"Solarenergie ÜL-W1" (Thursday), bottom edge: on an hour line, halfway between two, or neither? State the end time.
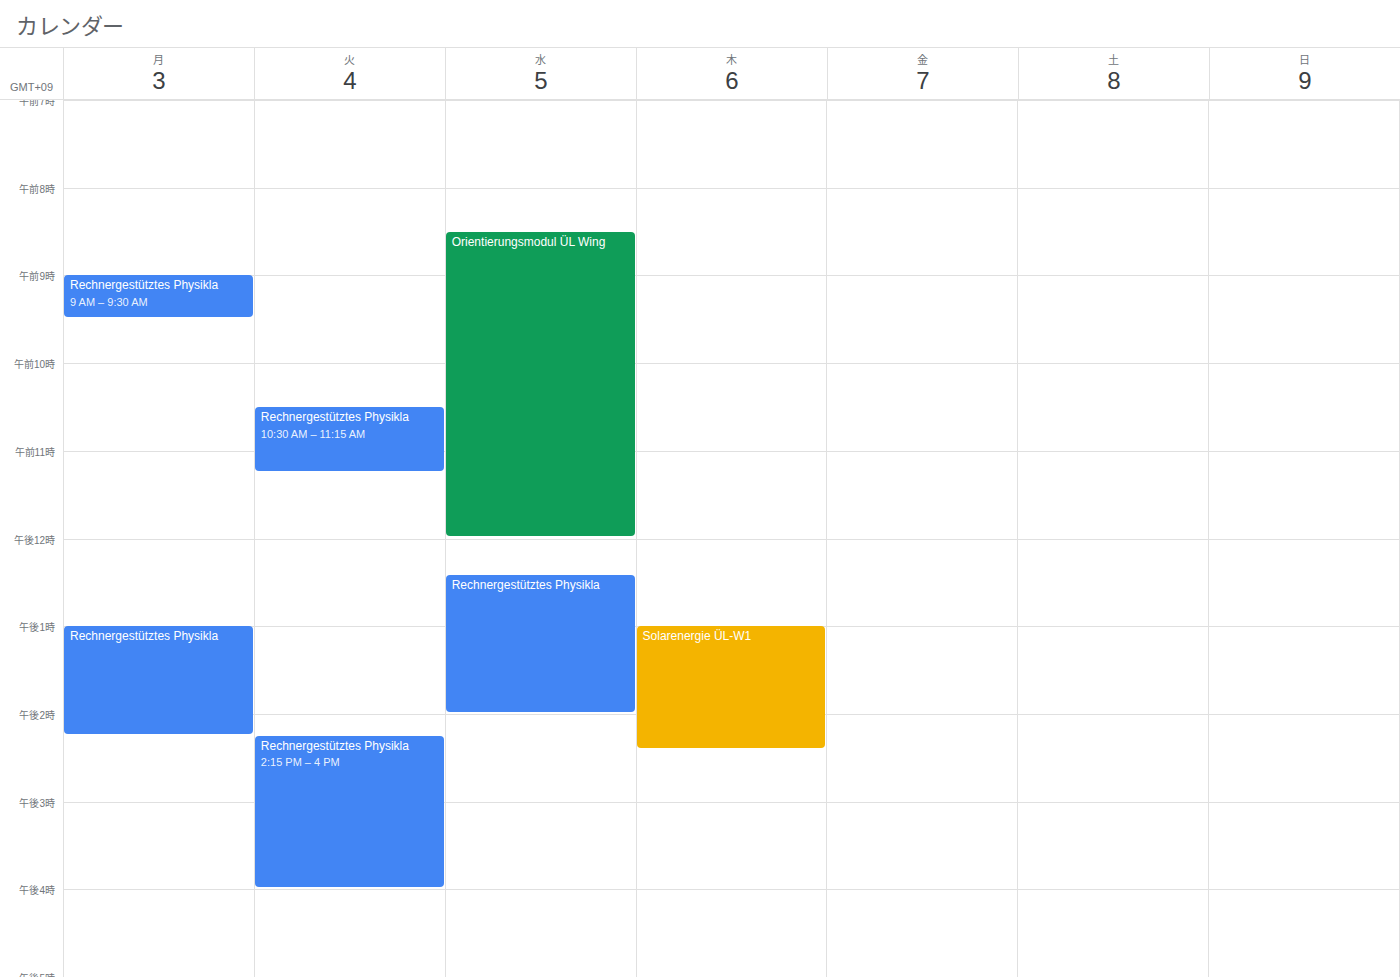
2:25 PM -- neither: 25 minutes below the 2 PM line and 35 minutes above the 3 PM line.